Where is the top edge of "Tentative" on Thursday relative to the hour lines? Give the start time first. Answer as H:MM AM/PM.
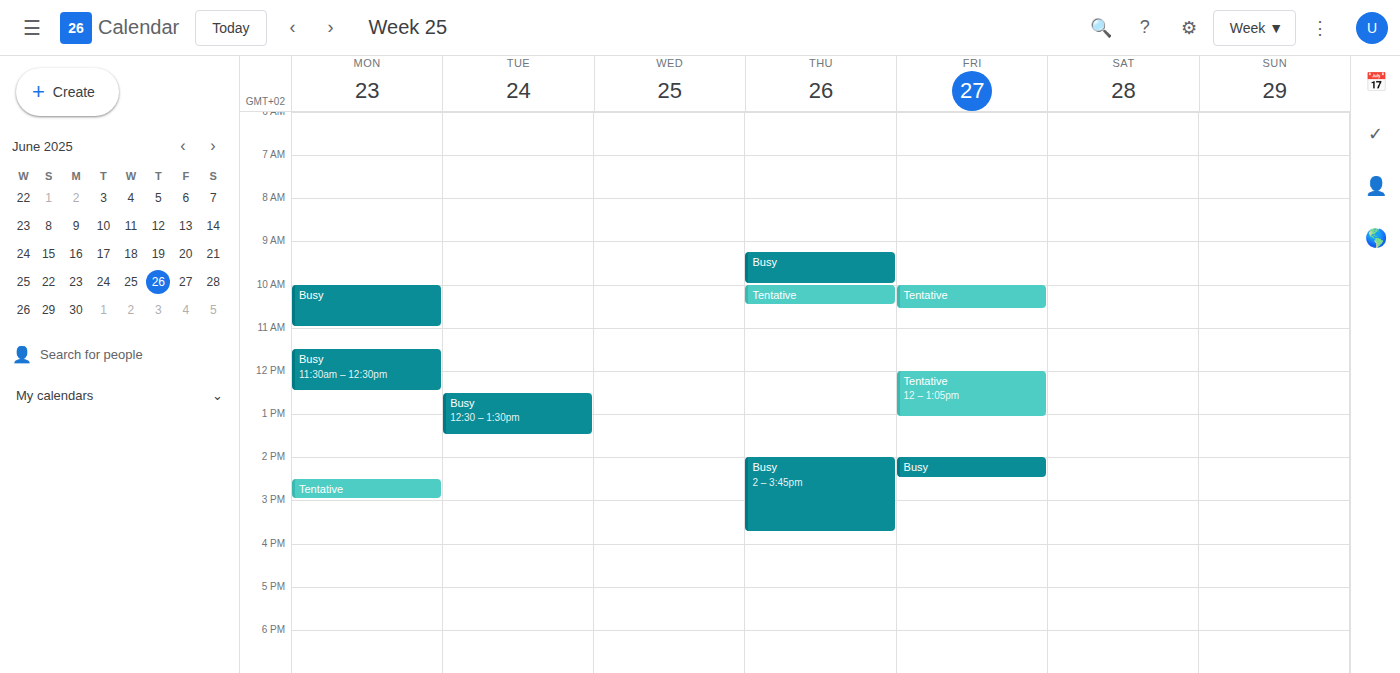
10:00 AM -- exactly on the 10 AM line.